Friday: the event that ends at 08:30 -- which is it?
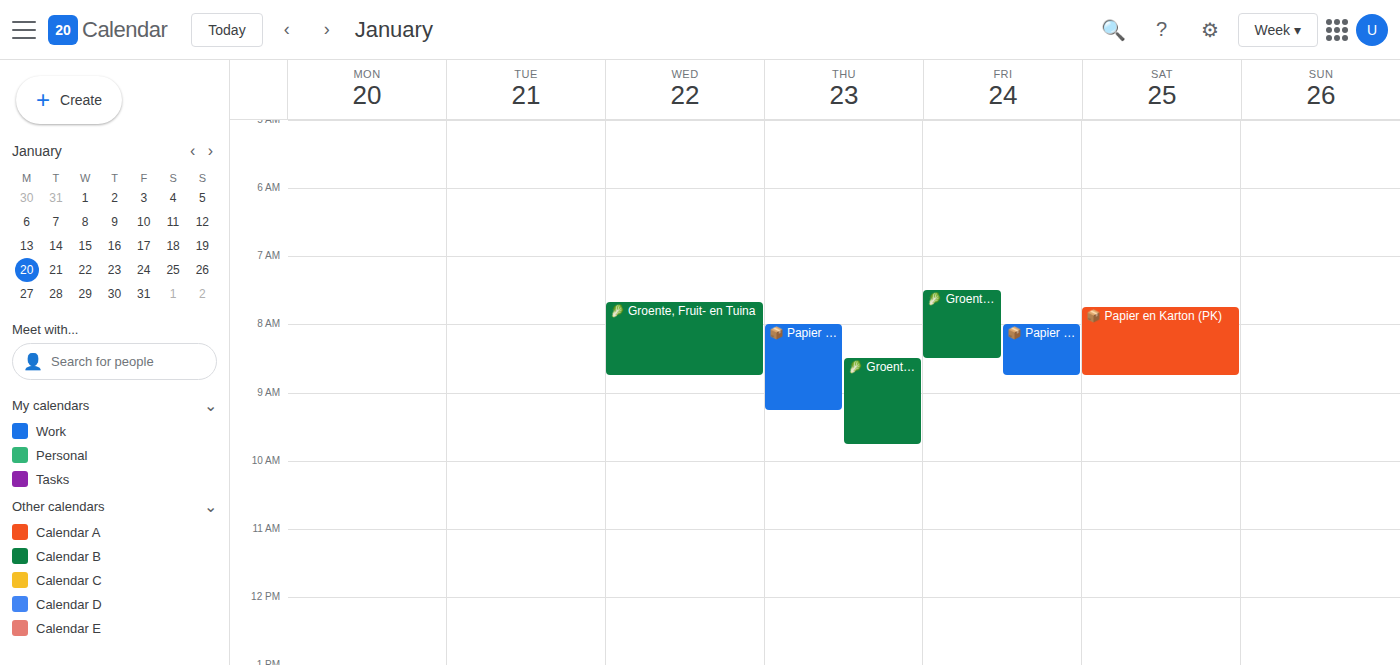
"🥬 Groente, Fruit- en Tuina"